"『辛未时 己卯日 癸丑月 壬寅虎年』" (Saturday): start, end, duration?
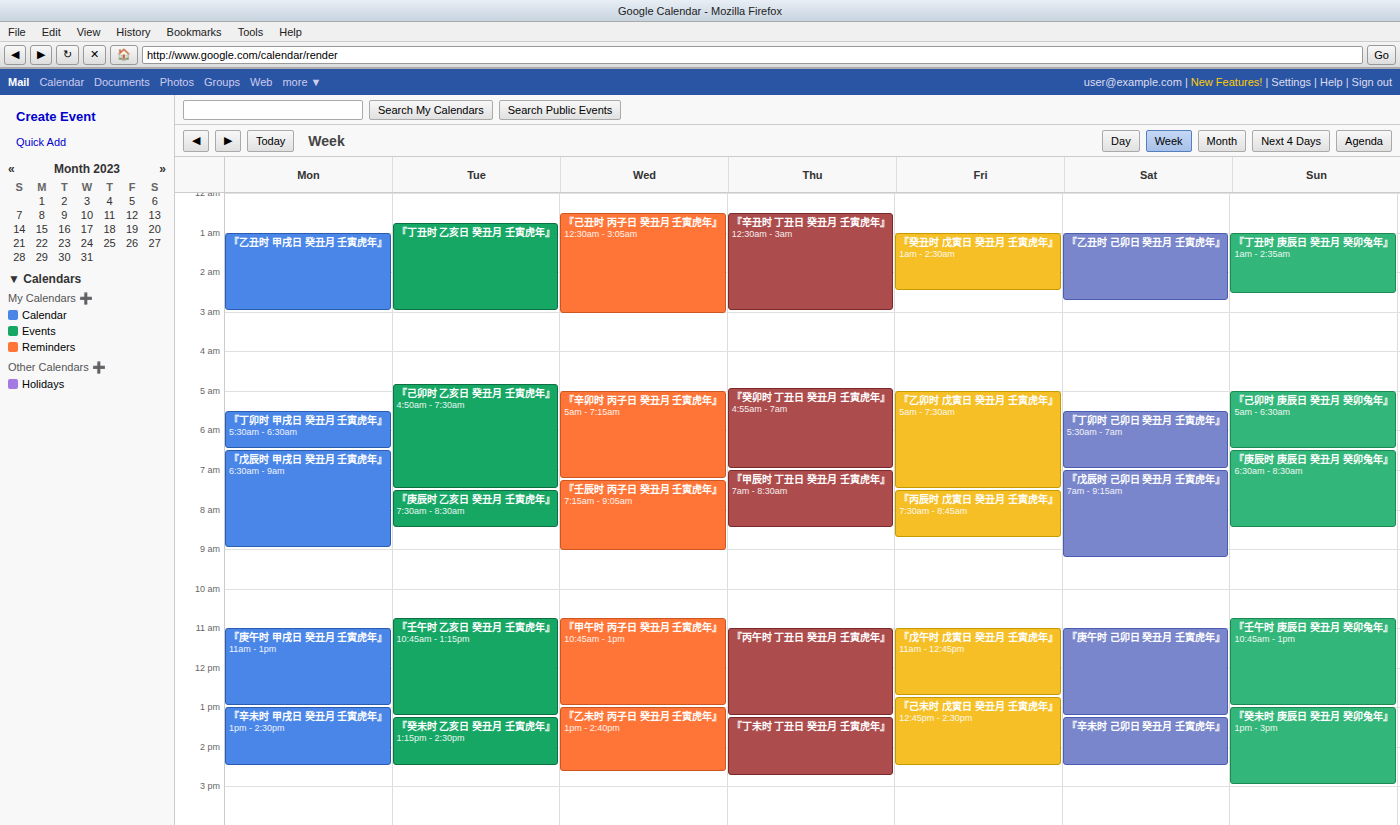
1:15 PM to 2:30 PM, 1 hour 15 minutes